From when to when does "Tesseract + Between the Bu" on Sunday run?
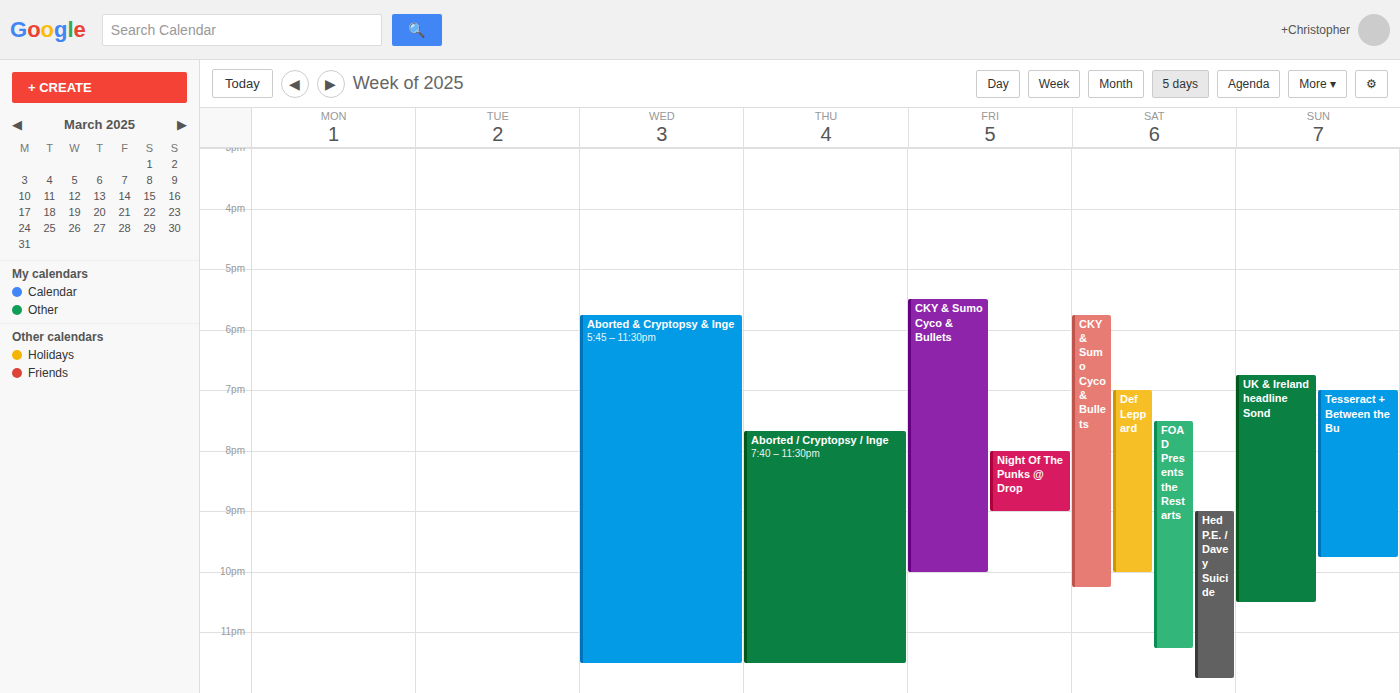
19:00 to 21:45